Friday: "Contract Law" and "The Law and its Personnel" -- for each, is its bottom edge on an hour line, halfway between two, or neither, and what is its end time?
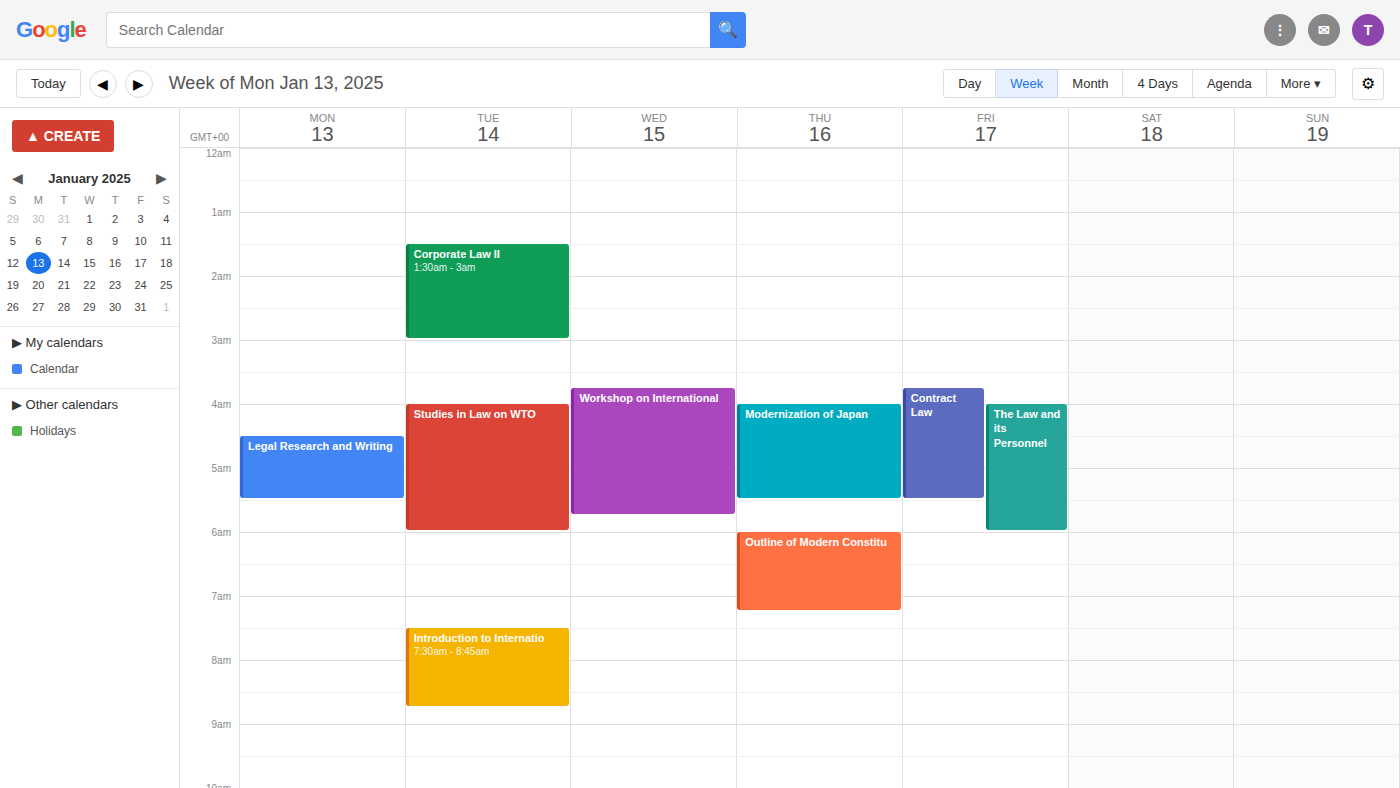
"Contract Law": 05:30, halfway between the 05:00 and 06:00 lines. "The Law and its Personnel": 06:00, exactly on the 06:00 line.